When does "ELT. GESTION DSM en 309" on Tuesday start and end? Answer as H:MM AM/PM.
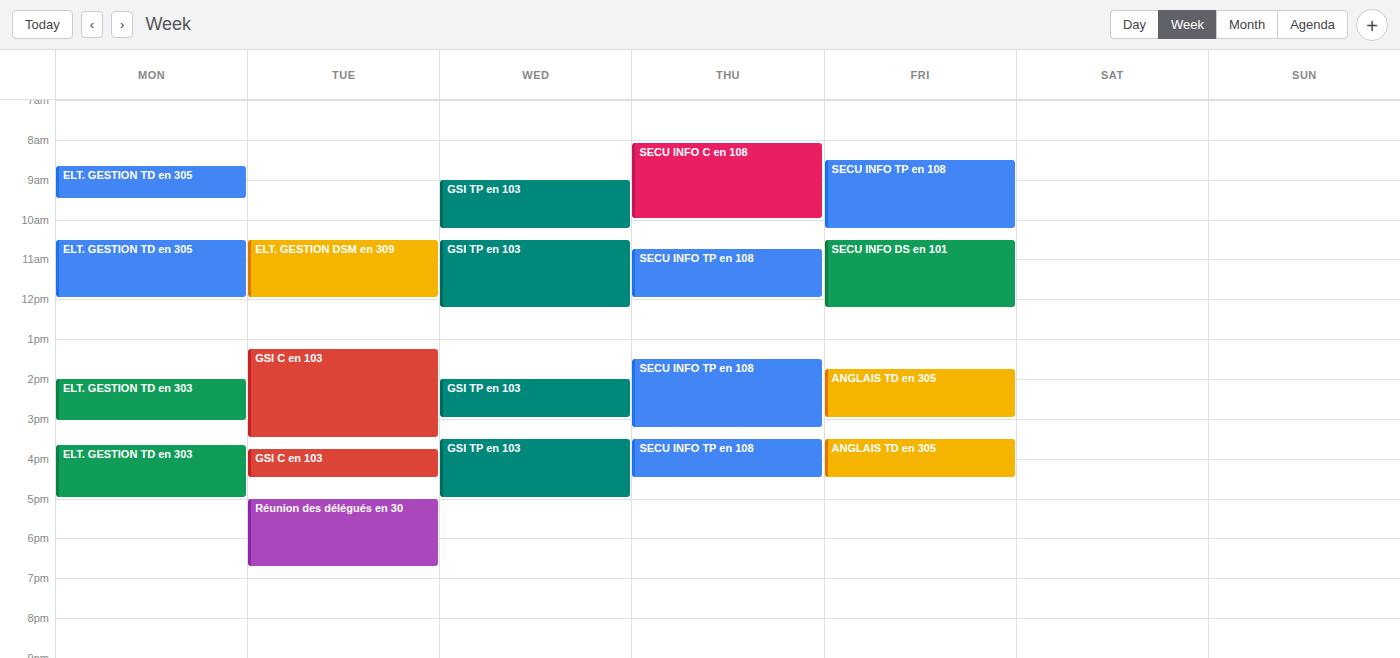
10:30 AM to 12:00 PM